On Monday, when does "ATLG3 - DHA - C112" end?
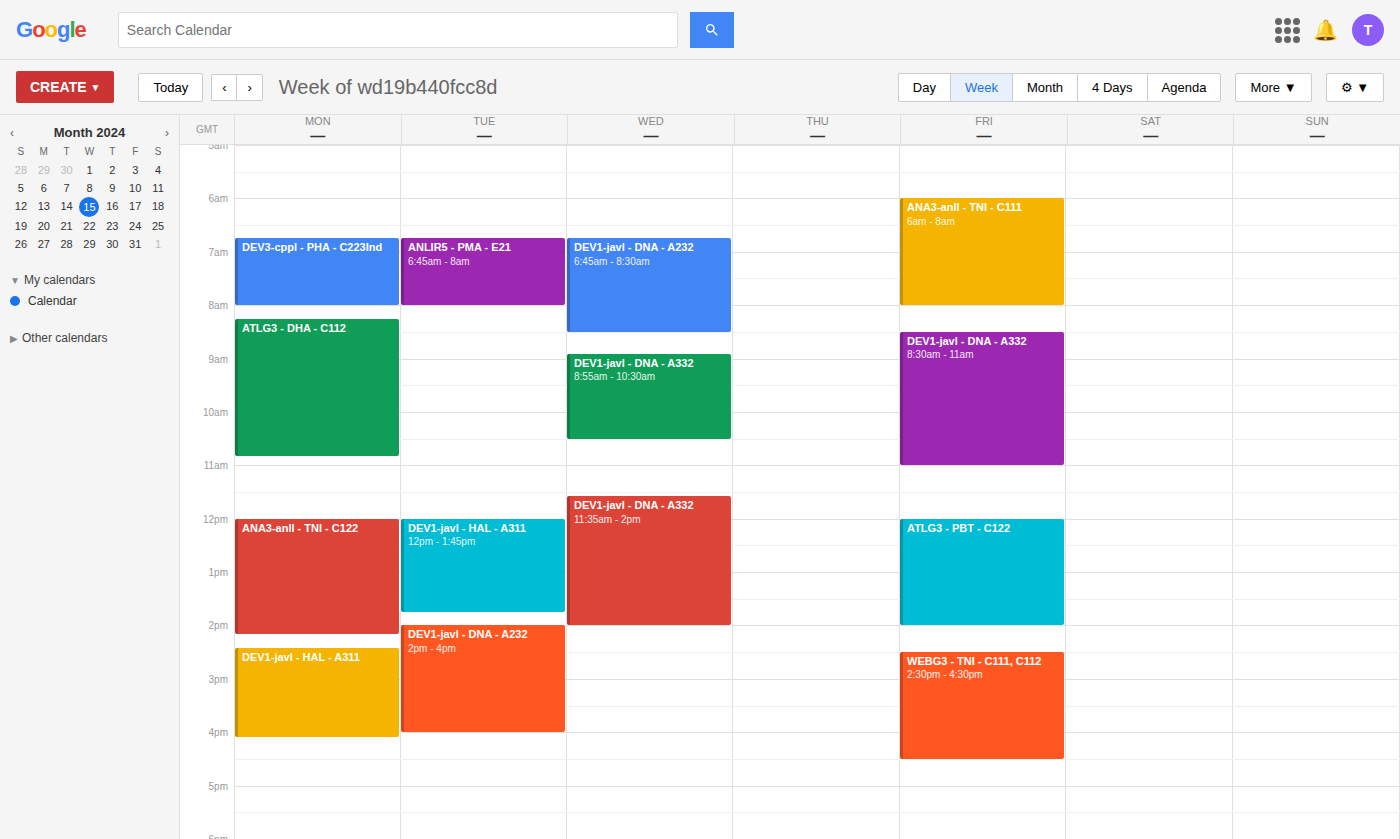
10:50 AM